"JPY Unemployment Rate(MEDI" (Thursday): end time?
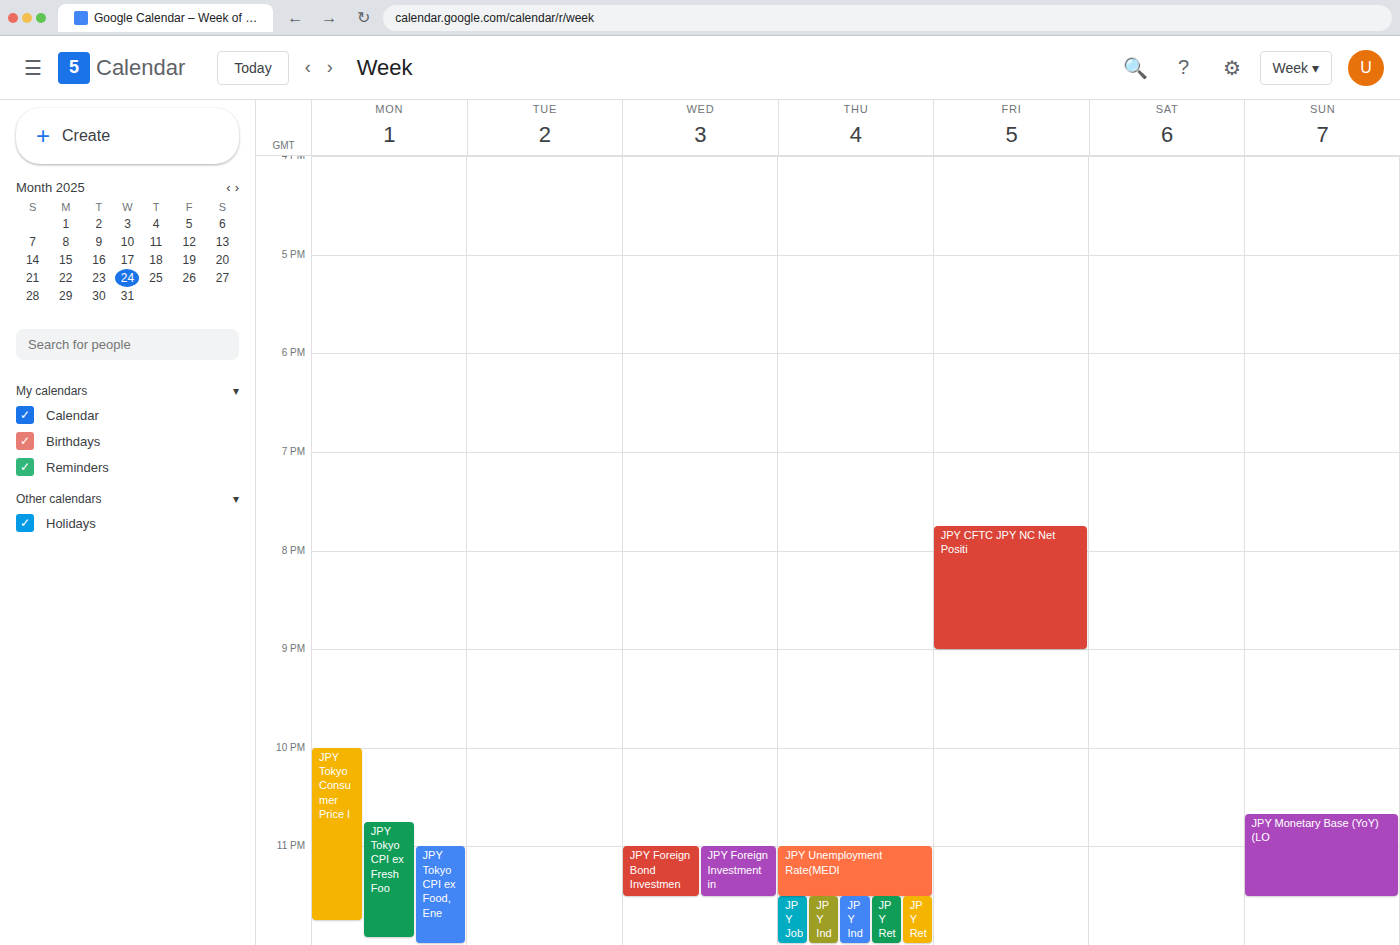
11:30 PM